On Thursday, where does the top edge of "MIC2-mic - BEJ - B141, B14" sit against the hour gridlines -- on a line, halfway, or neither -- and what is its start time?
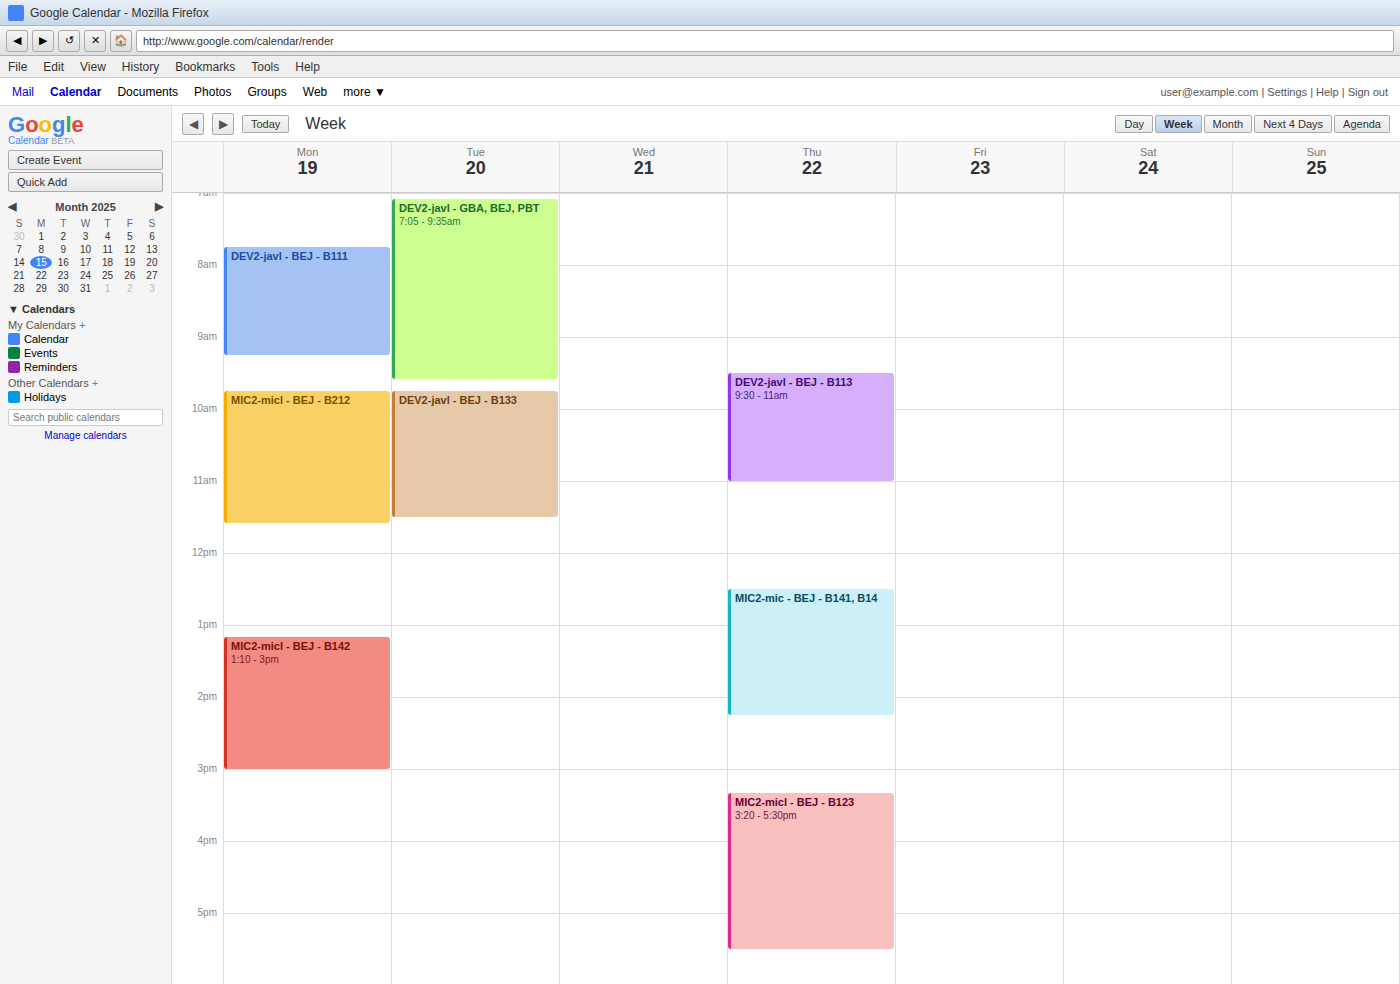
12:30 PM -- halfway between the 12 PM and 1 PM lines.